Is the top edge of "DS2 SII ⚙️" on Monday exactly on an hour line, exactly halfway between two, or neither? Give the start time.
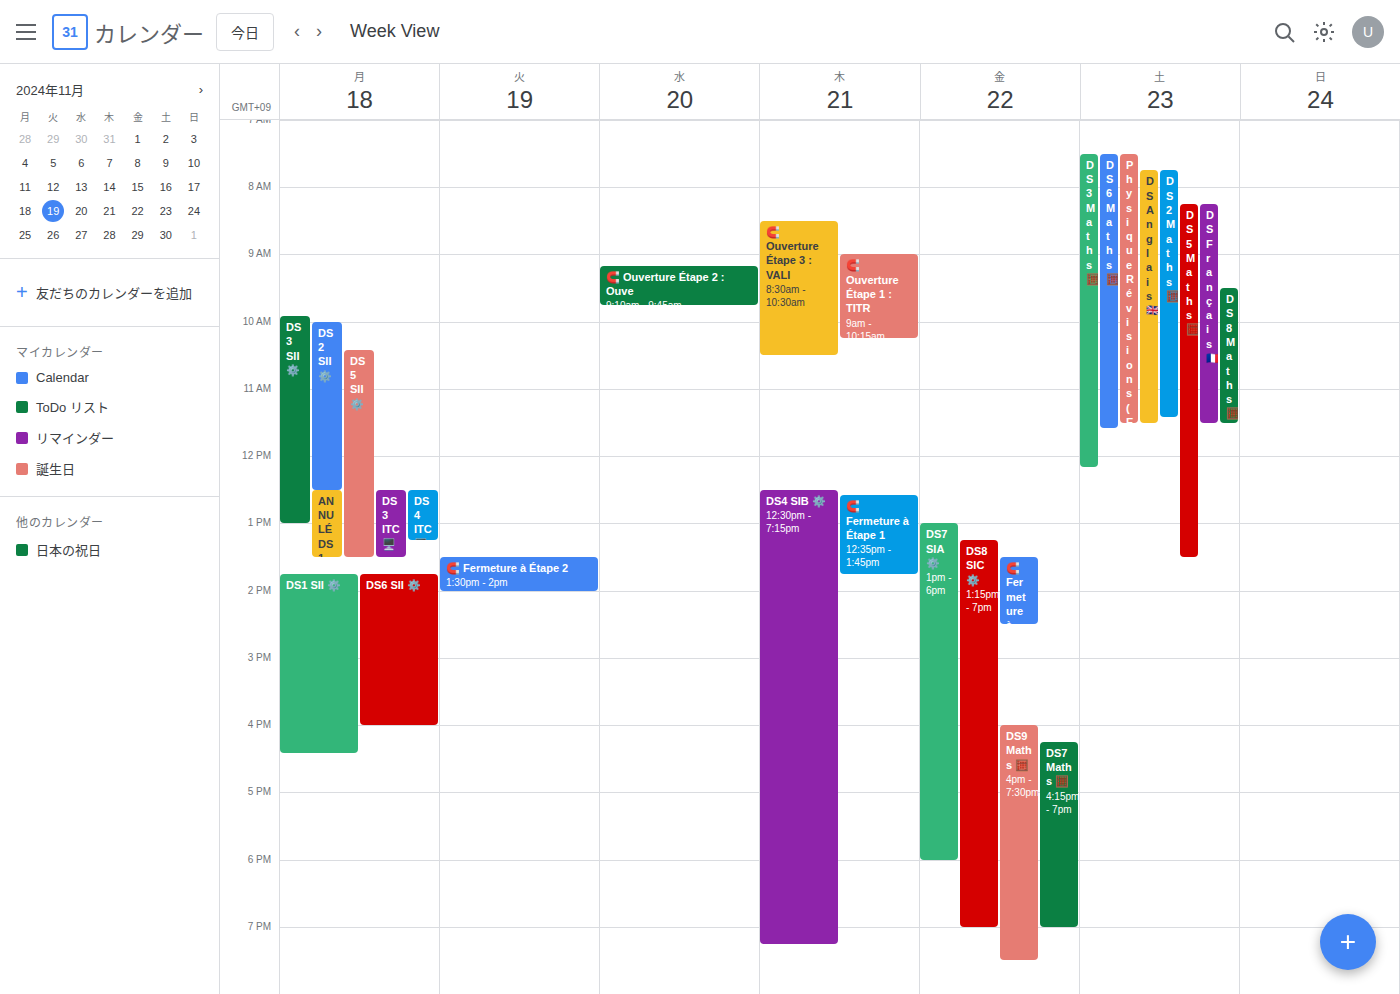
10:00 AM -- exactly on the 10 AM line.